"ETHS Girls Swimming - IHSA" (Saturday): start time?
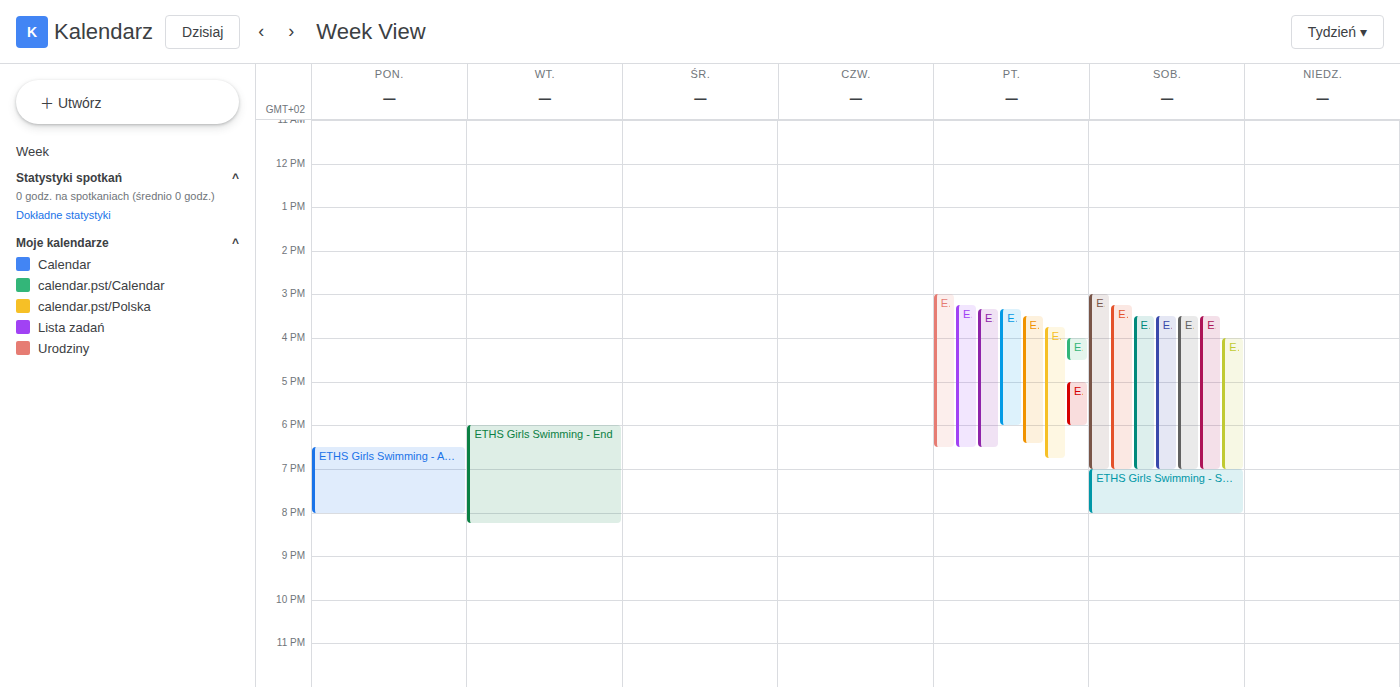
3:15 PM